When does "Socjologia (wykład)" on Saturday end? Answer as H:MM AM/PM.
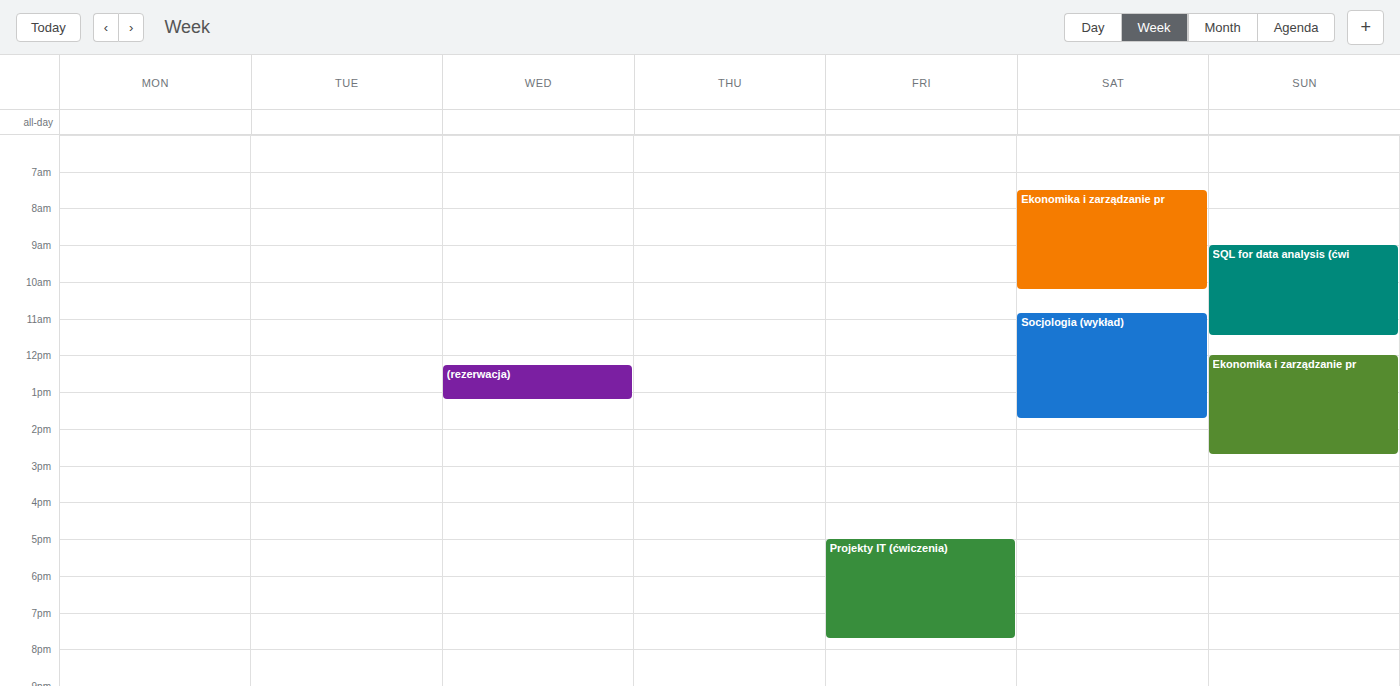
1:45 PM